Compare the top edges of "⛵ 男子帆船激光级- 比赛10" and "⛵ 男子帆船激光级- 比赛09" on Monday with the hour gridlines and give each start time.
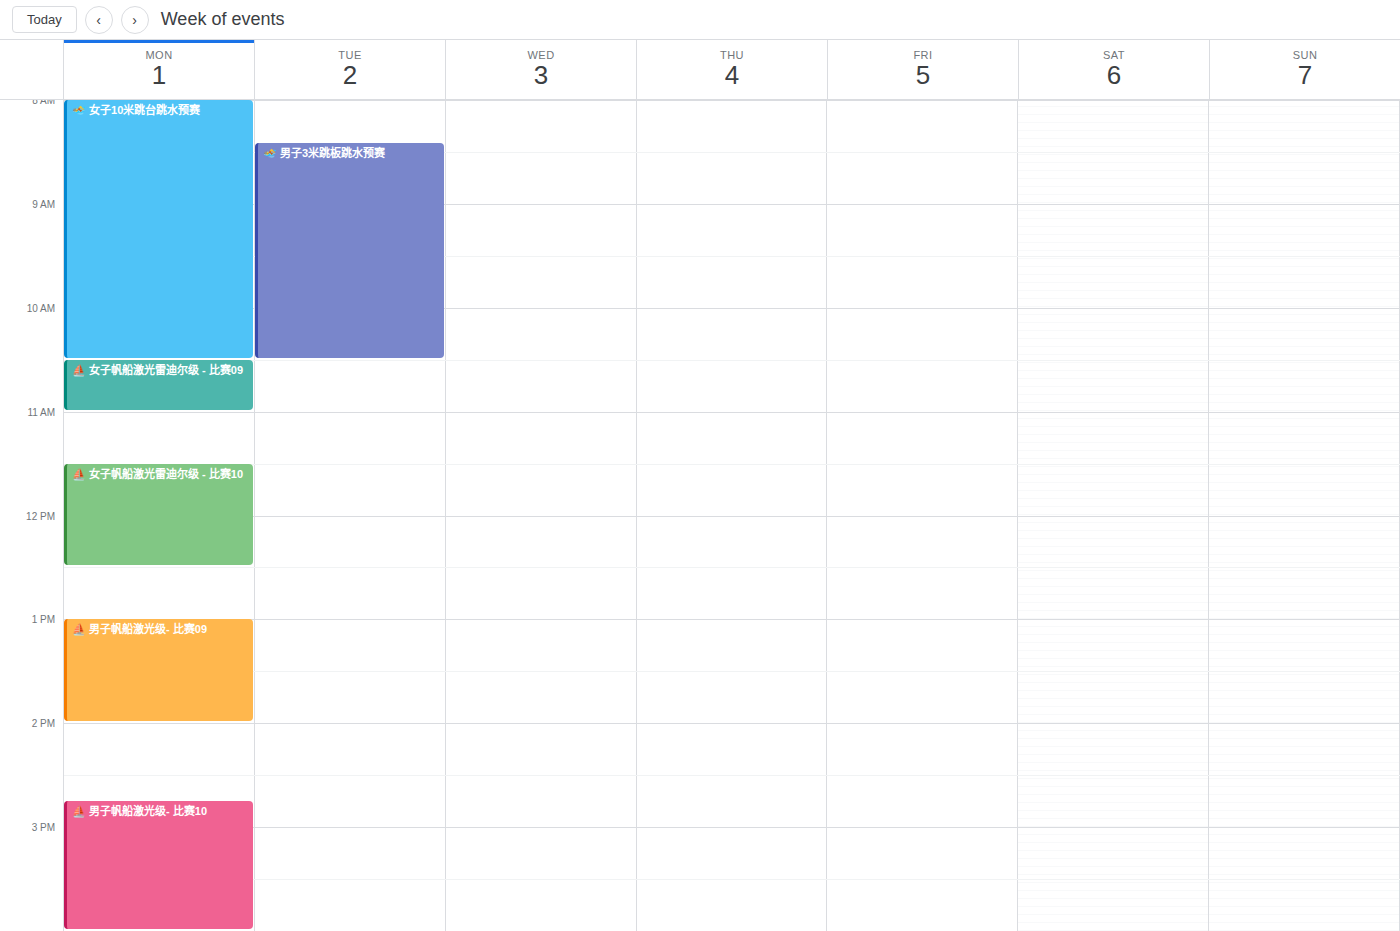
"⛵ 男子帆船激光级- 比赛10": 2:45 PM, neither: three quarters of the way from the 2 PM line to the 3 PM line. "⛵ 男子帆船激光级- 比赛09": 1:00 PM, exactly on the 1 PM line.